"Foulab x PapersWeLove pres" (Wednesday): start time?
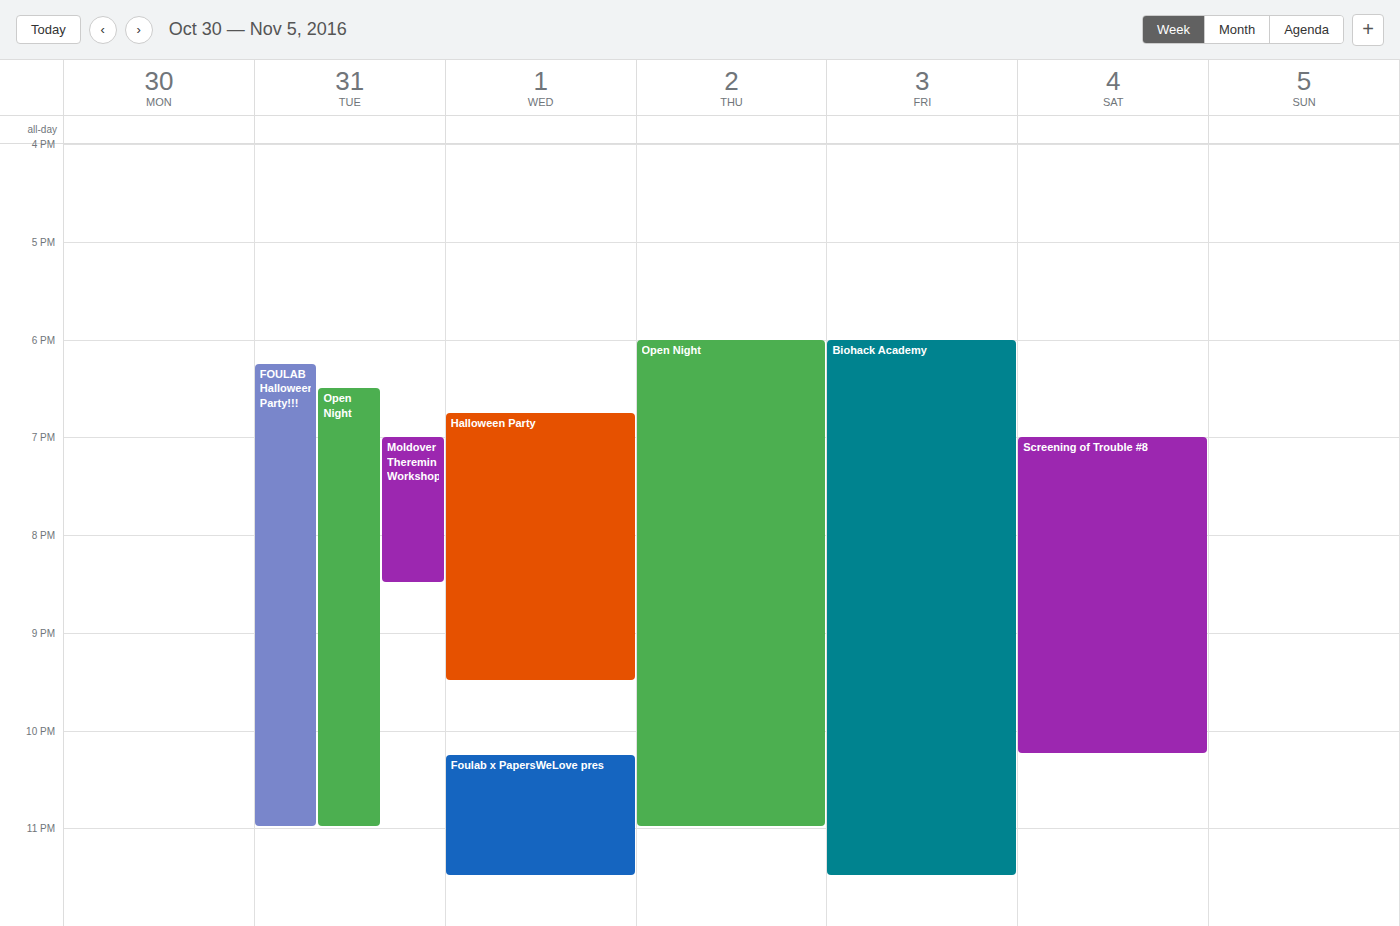
10:15 PM